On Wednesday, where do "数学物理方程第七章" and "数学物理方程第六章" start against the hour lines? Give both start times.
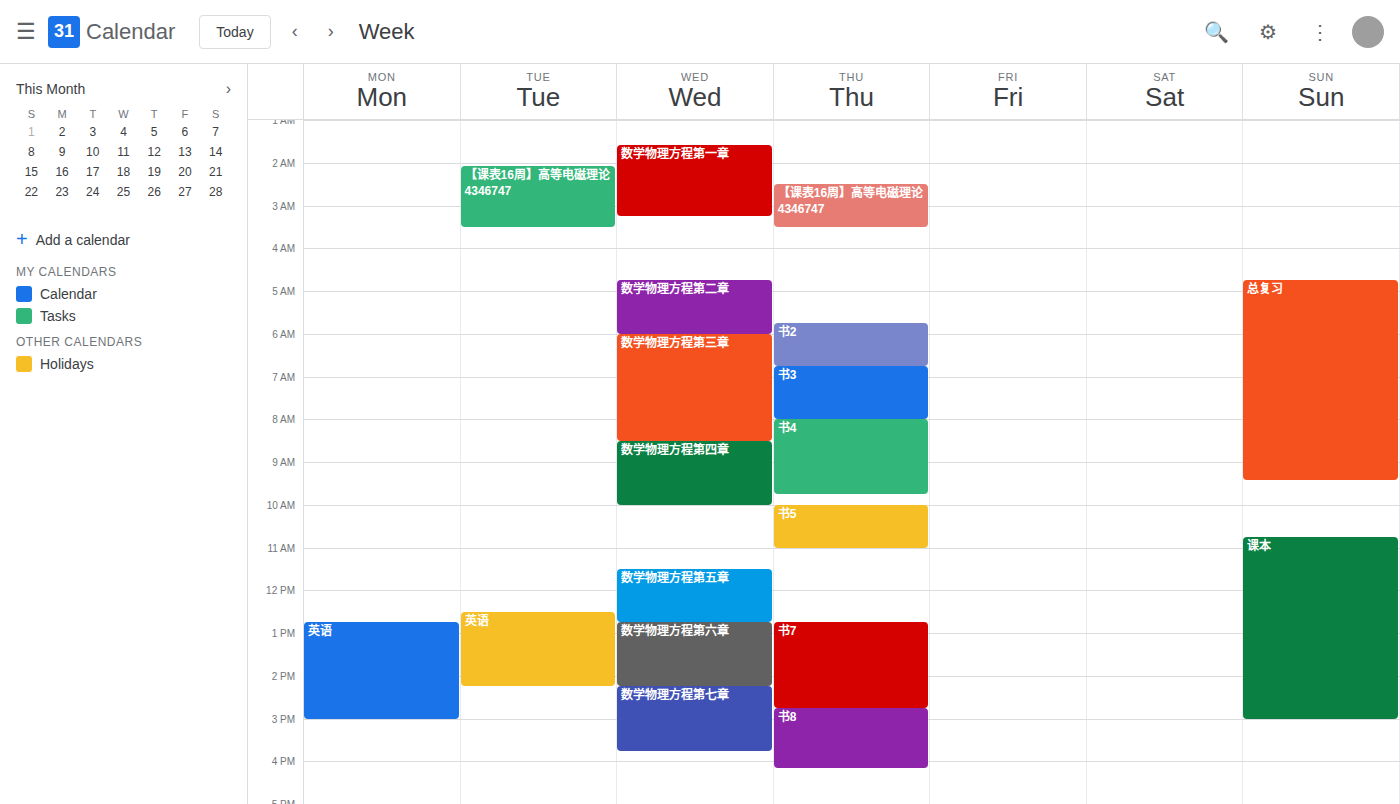
"数学物理方程第七章": 2:15 PM, neither: a quarter of the way from the 2 PM line to the 3 PM line. "数学物理方程第六章": 12:45 PM, neither: three quarters of the way from the 12 PM line to the 1 PM line.